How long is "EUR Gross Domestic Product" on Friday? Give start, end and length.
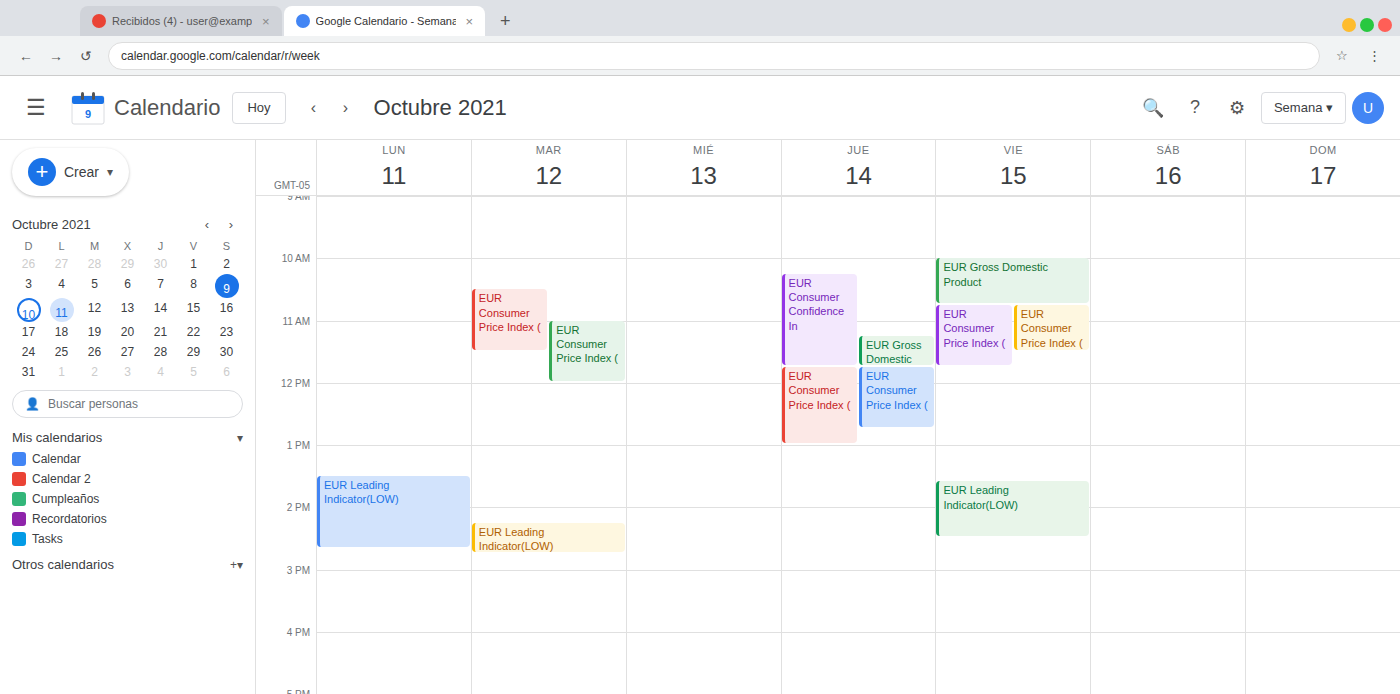
10:00 AM to 10:45 AM, 45 minutes